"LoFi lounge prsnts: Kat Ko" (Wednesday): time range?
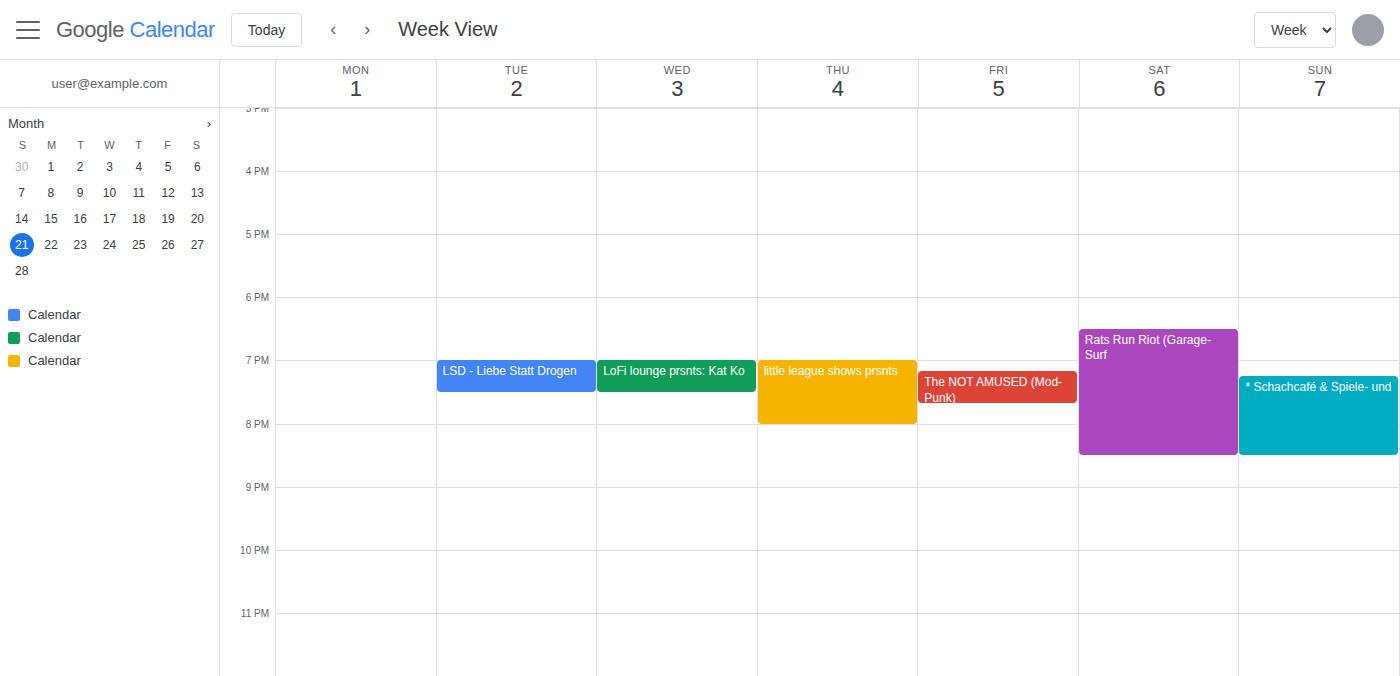
7:00 PM to 7:30 PM